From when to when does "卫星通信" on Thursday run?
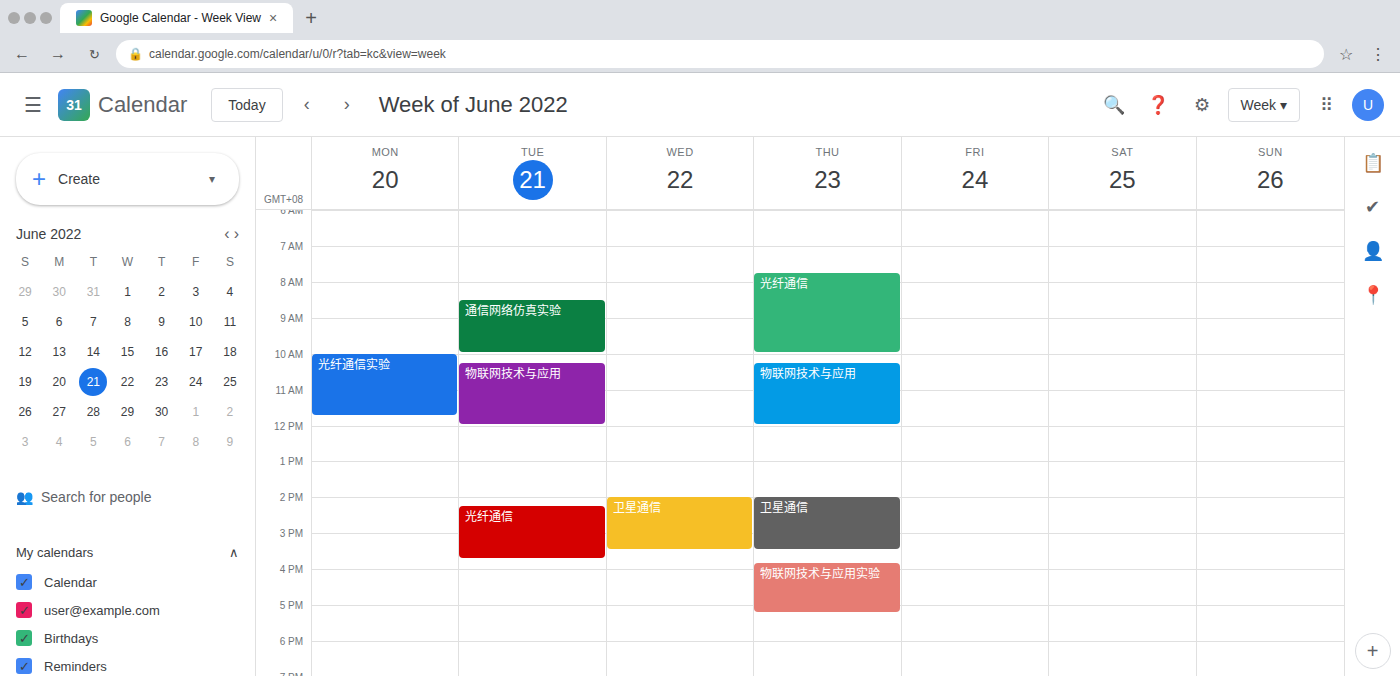
2:00 PM to 3:30 PM